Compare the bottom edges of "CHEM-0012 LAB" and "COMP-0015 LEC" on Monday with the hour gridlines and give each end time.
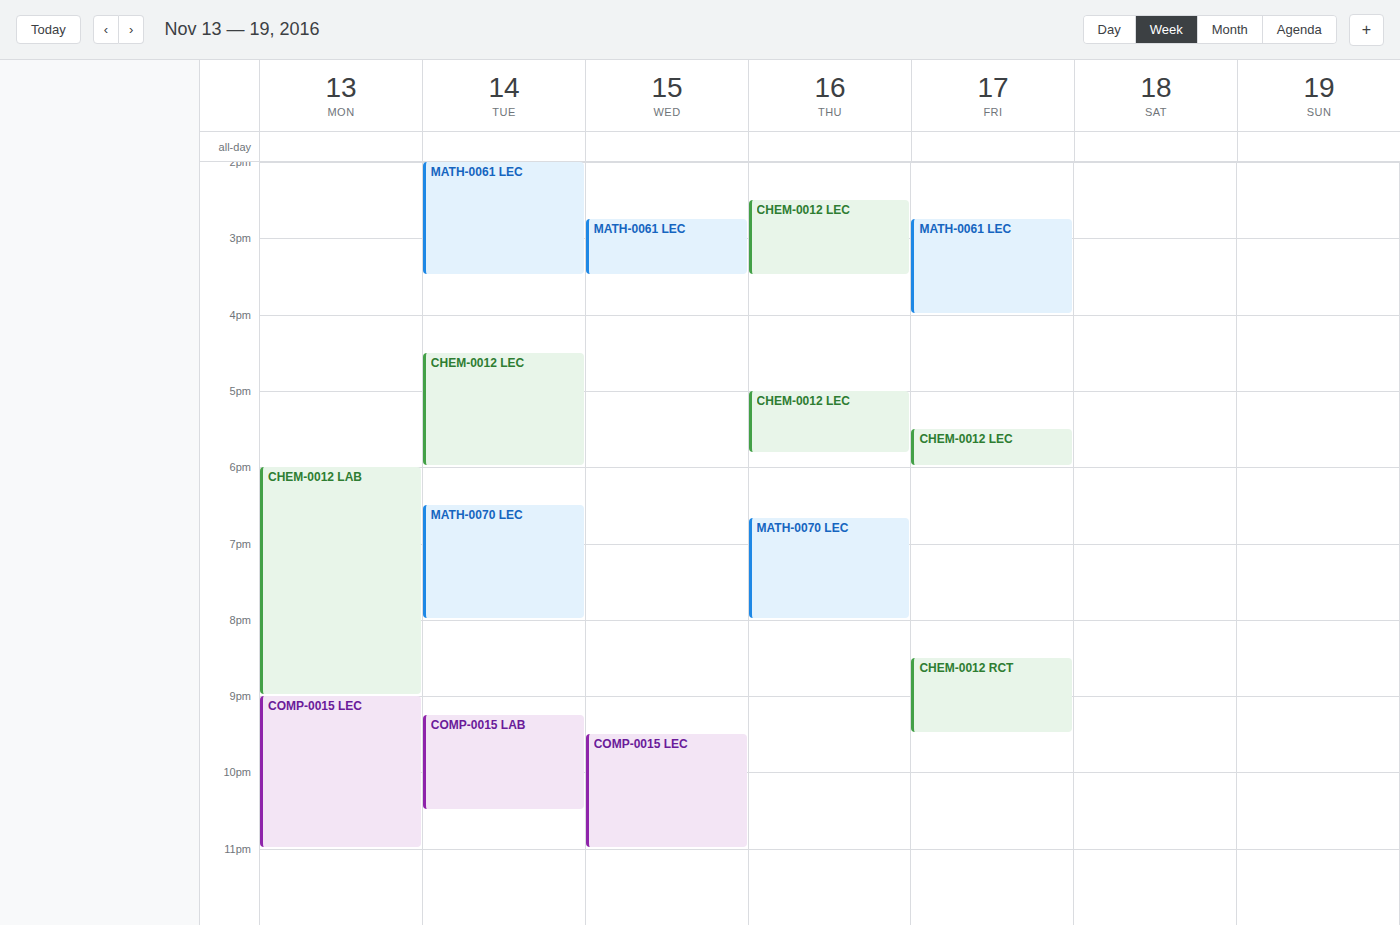
"CHEM-0012 LAB": 9:00 PM, exactly on the 9 PM line. "COMP-0015 LEC": 11:00 PM, exactly on the 11 PM line.